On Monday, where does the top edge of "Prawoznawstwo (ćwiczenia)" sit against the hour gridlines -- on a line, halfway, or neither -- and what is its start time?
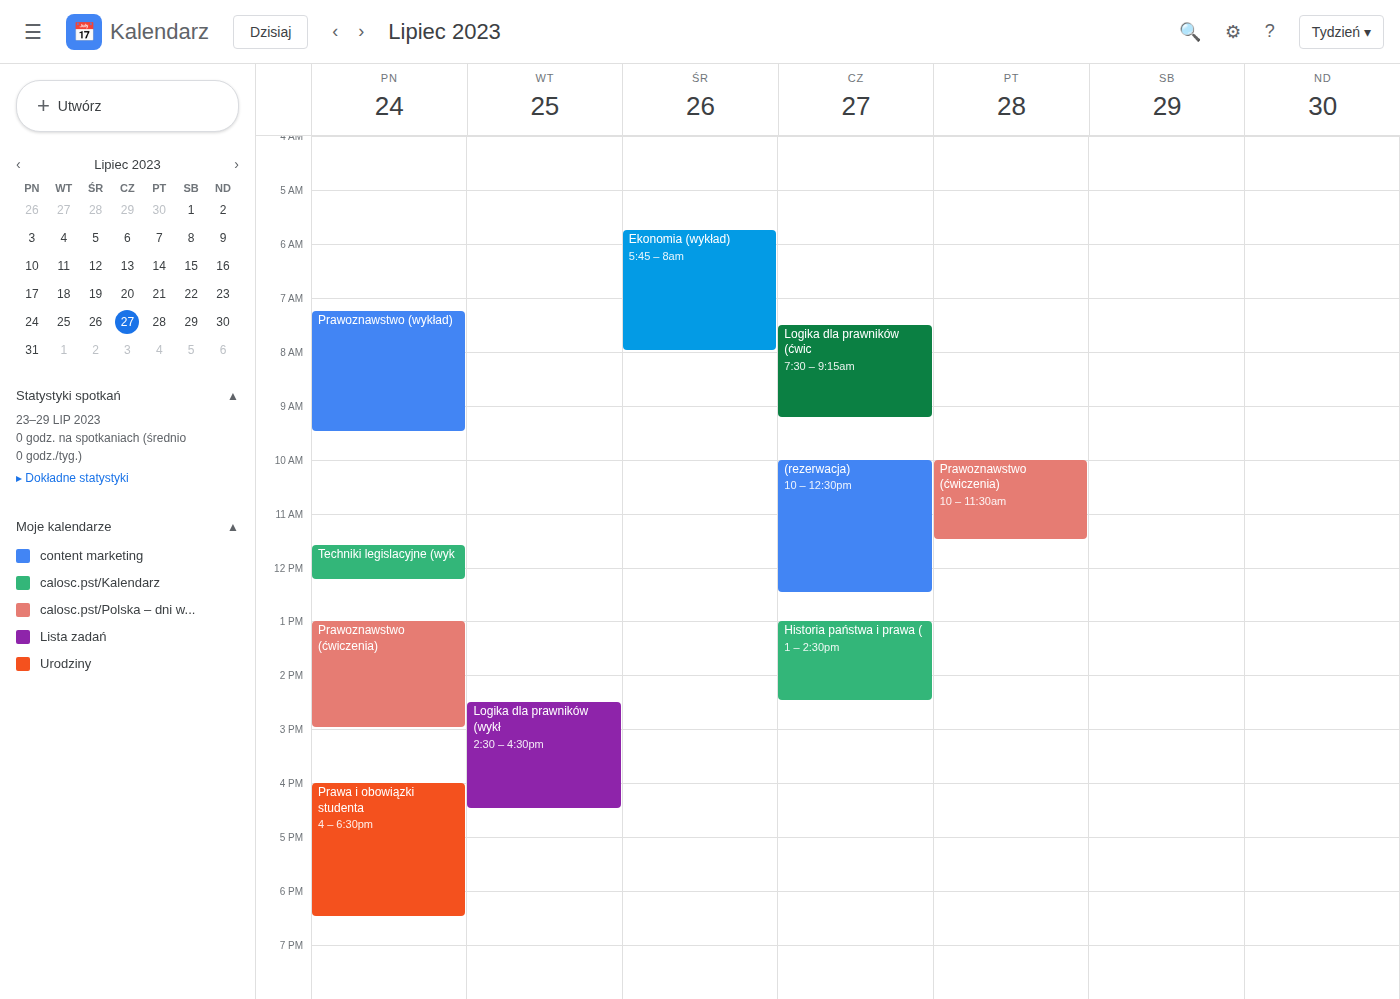
1:00 PM -- exactly on the 1 PM line.